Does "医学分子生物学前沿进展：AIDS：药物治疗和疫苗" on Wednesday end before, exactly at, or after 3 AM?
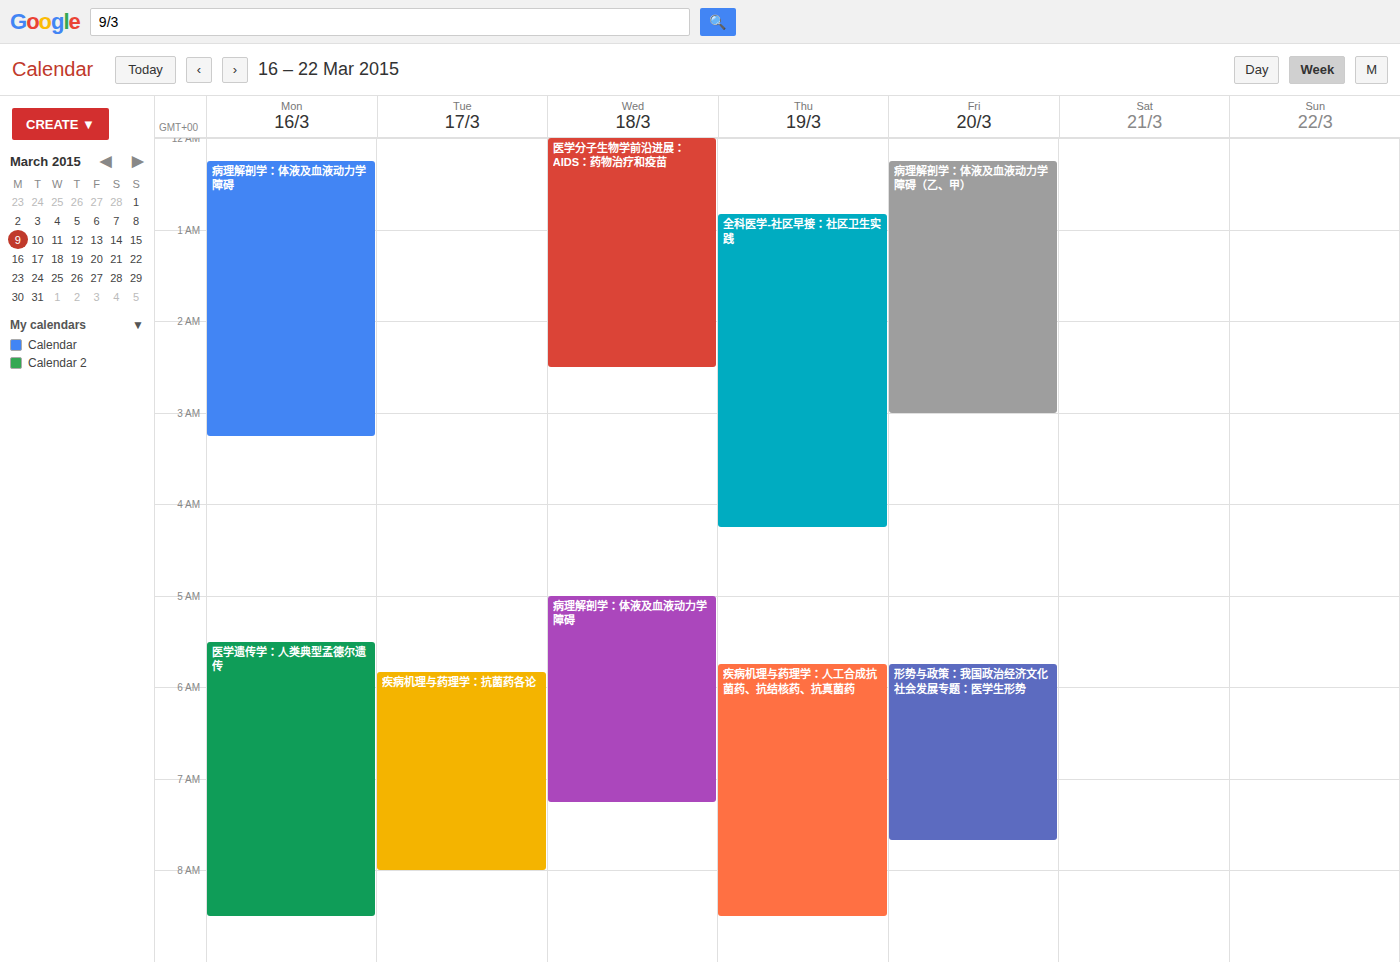
2:30 AM -- before 3 AM, 30 minutes above the 3 AM line.